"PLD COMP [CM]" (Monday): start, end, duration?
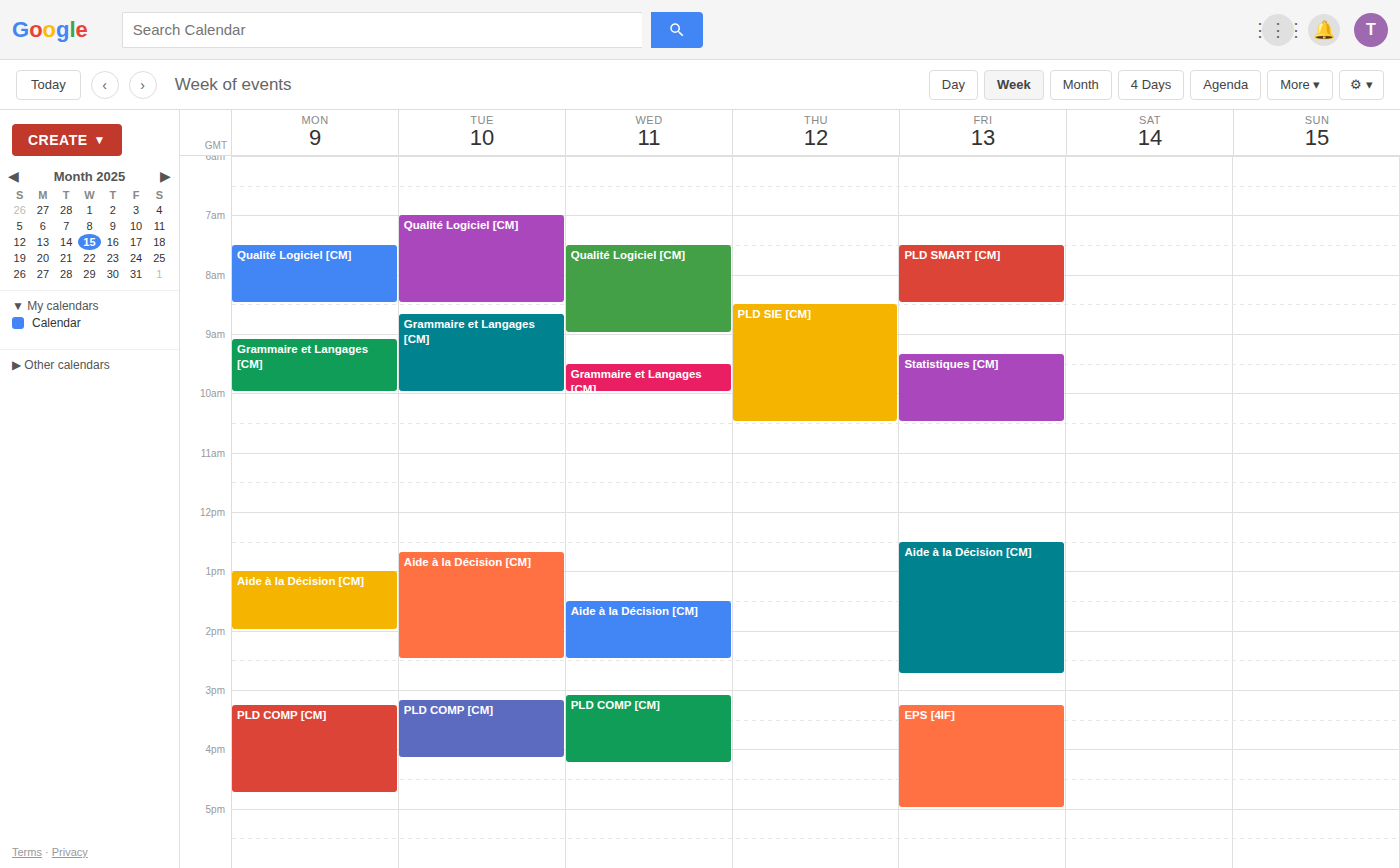
3:15 PM to 4:45 PM, 1 hour 30 minutes